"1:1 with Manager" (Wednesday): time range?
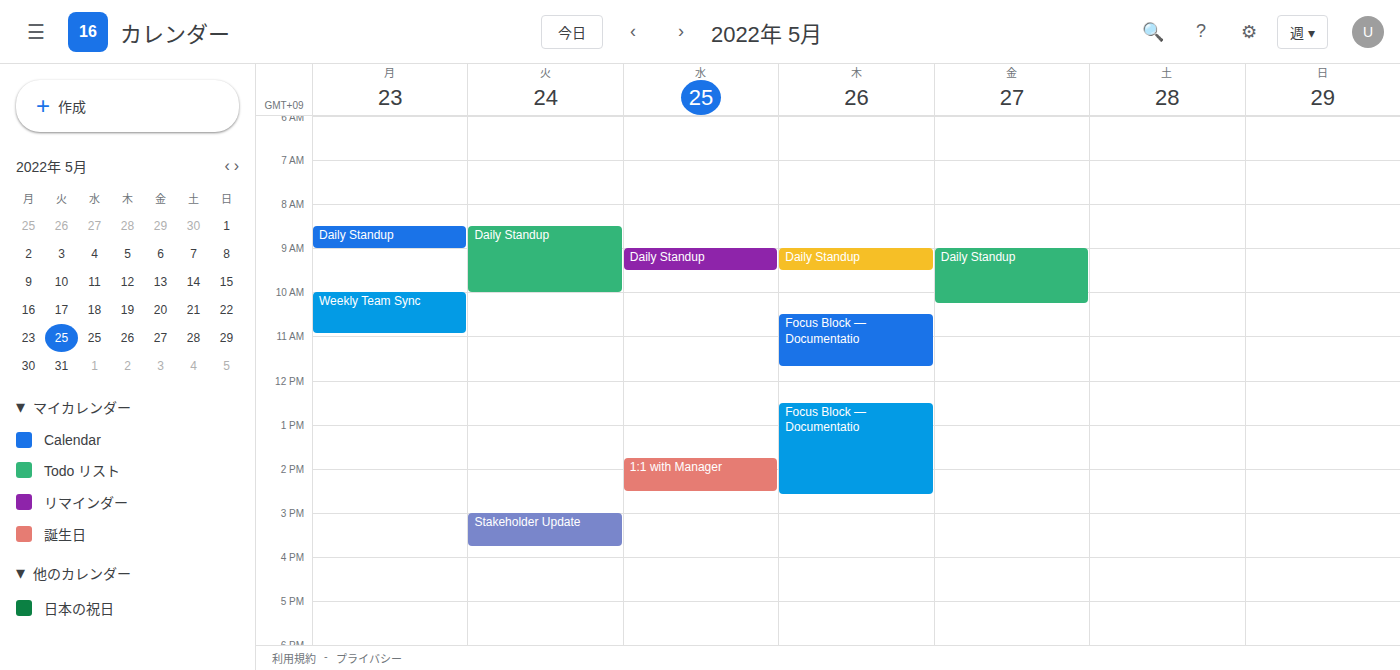
1:45 PM to 2:30 PM